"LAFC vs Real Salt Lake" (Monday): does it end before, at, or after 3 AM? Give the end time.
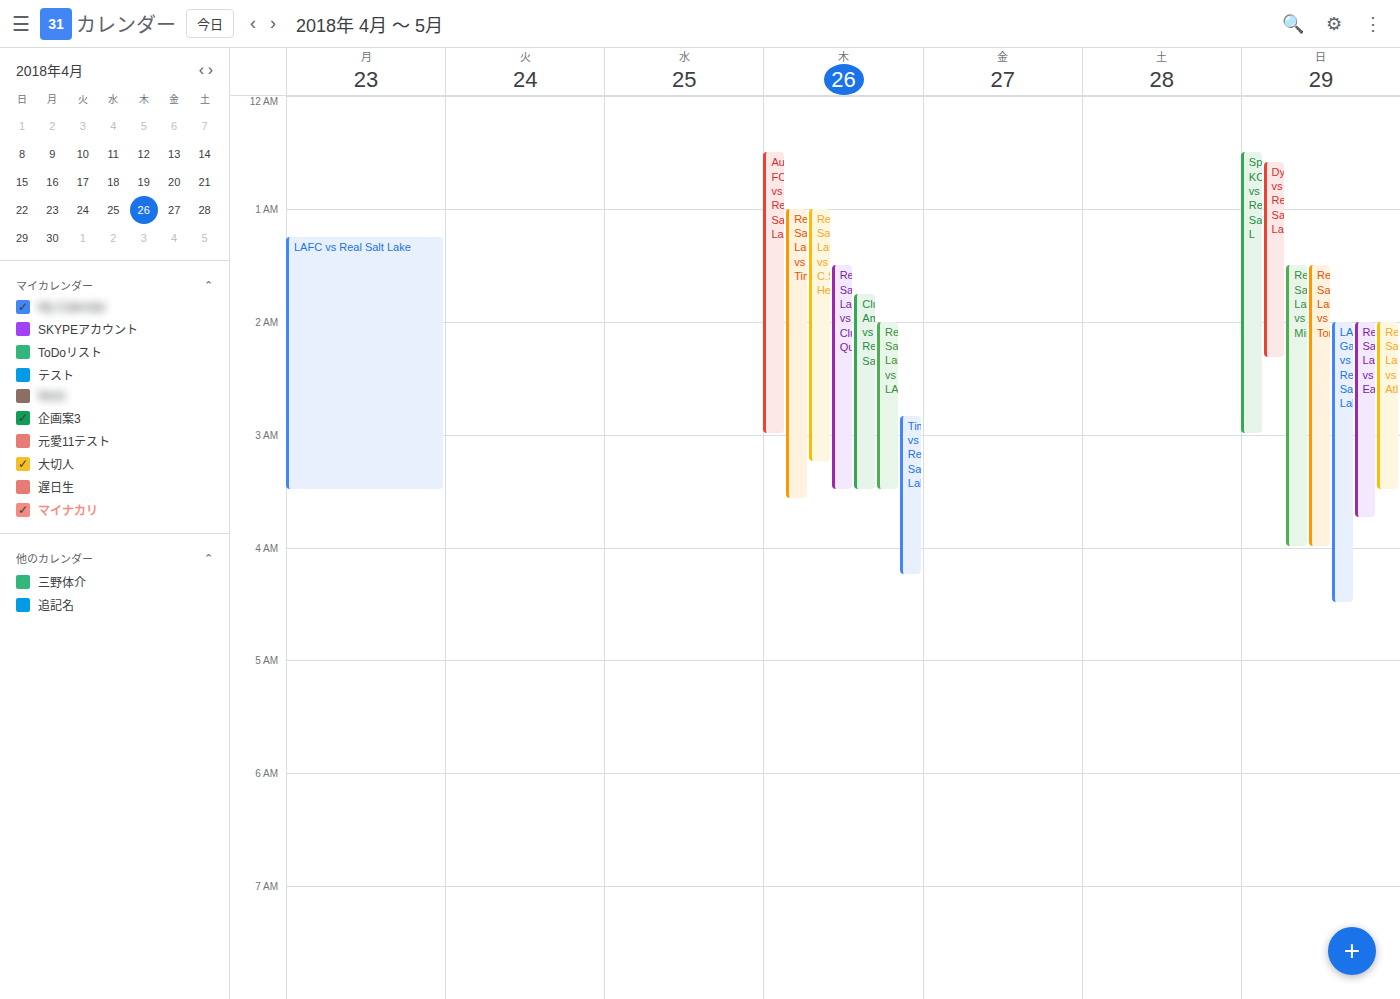
3:30 AM -- after 3 AM, 30 minutes below the 3 AM line.